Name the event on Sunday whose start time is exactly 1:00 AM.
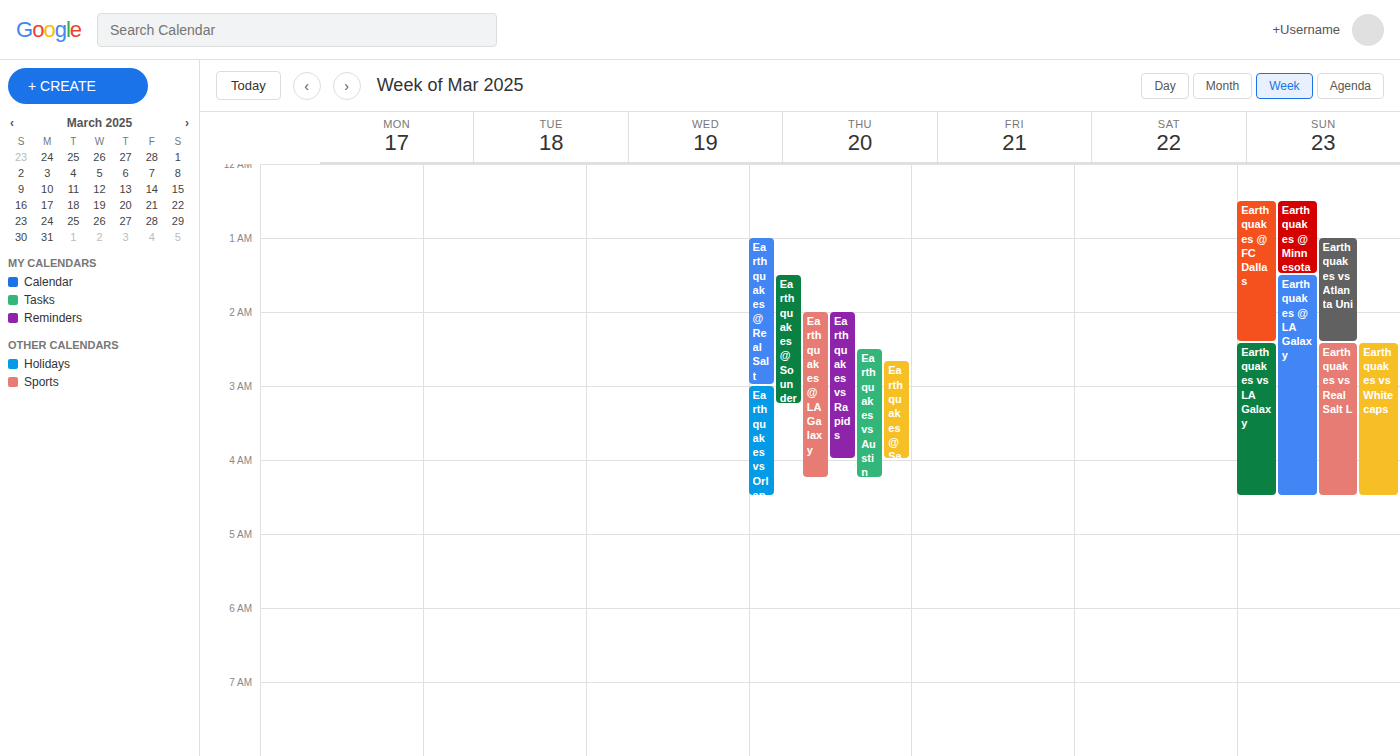
"Earthquakes vs Atlanta Uni"